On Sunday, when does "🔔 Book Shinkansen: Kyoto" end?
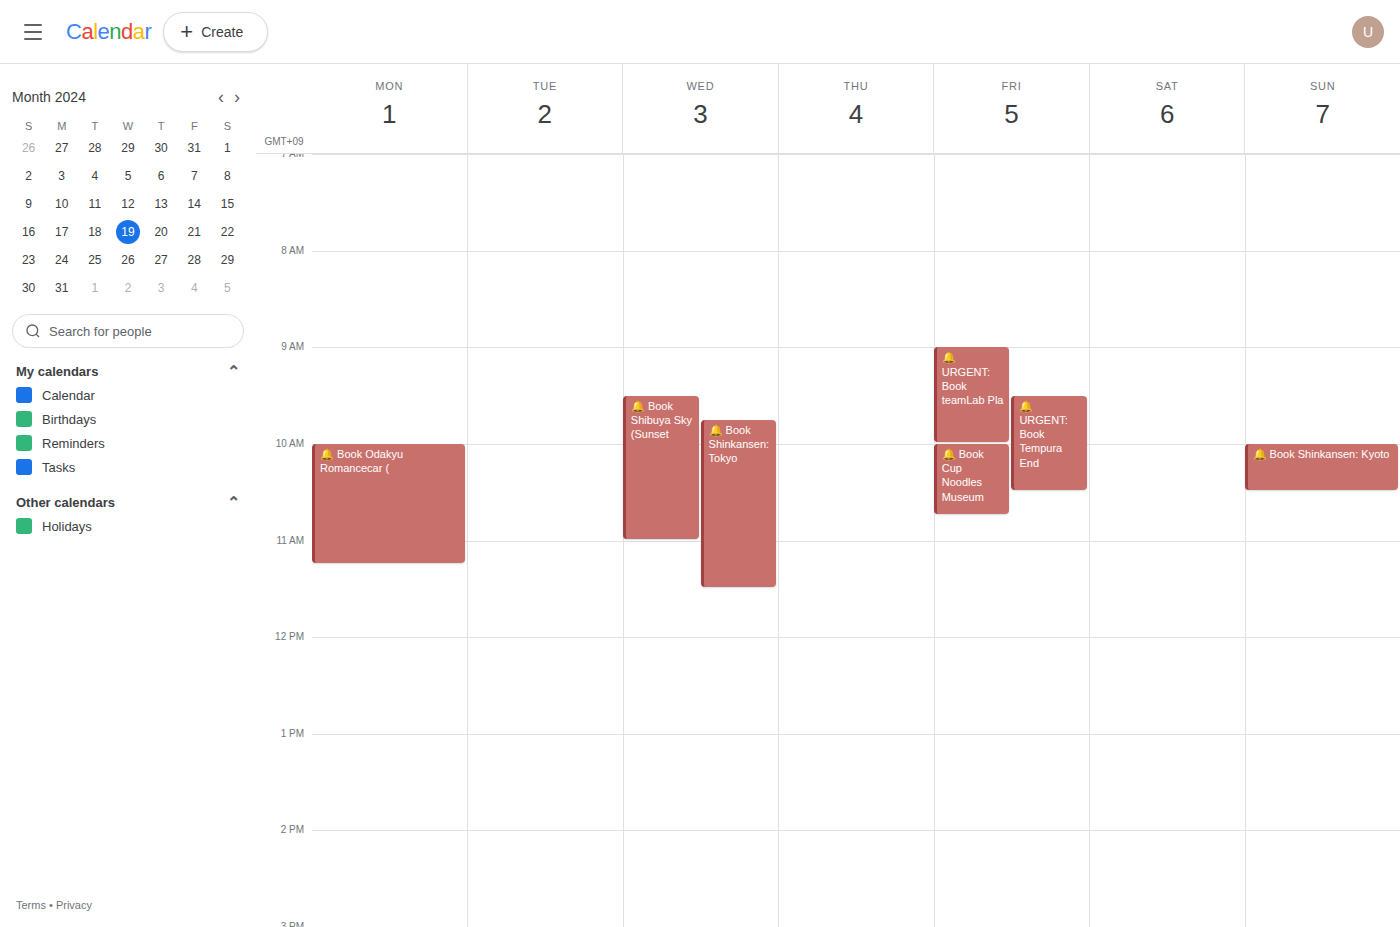
10:30 AM